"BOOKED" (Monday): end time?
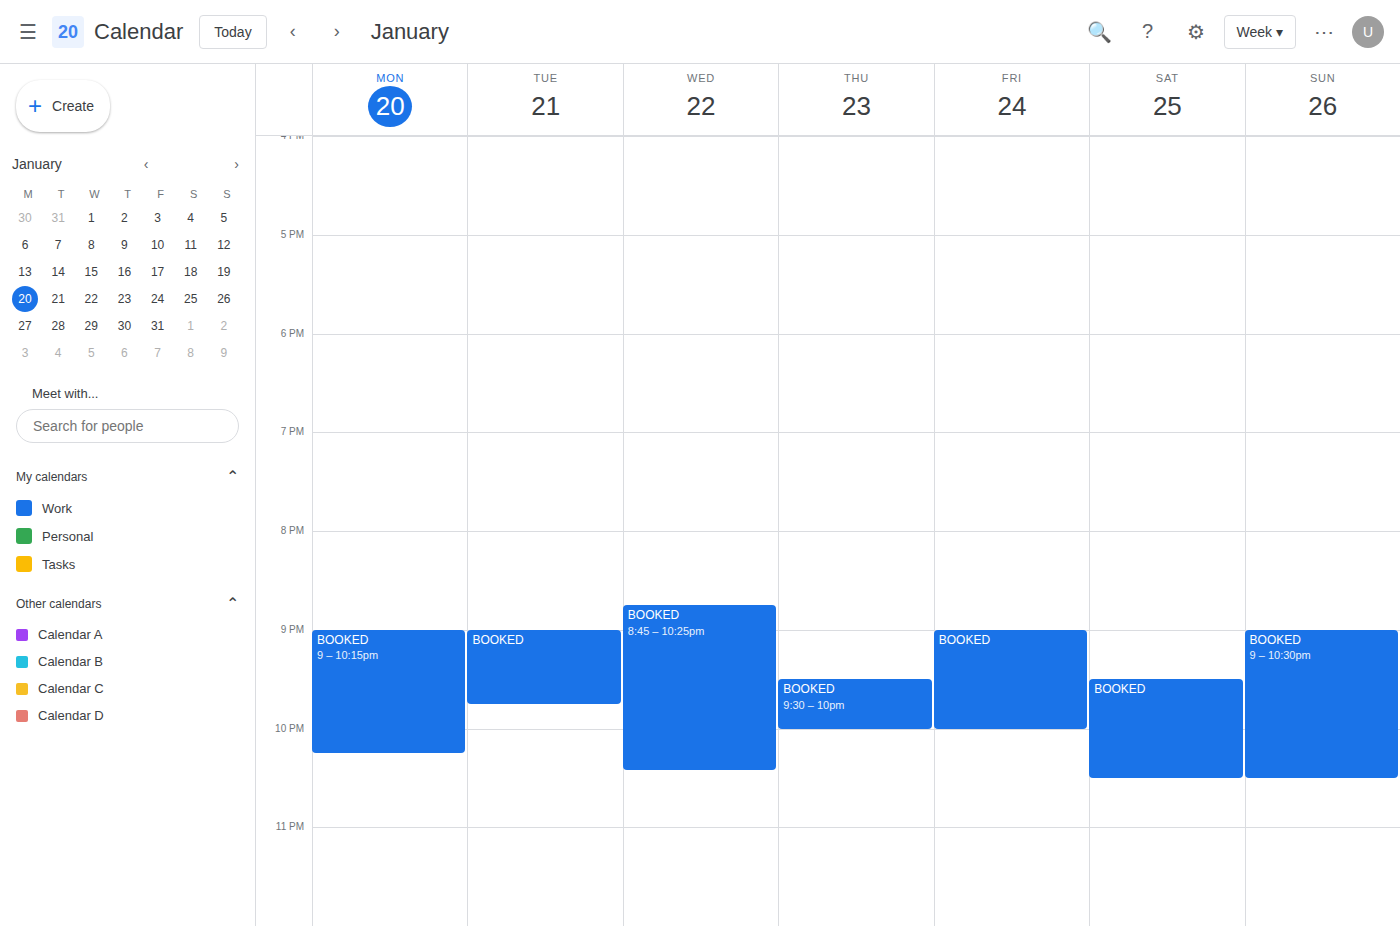
10:15 PM